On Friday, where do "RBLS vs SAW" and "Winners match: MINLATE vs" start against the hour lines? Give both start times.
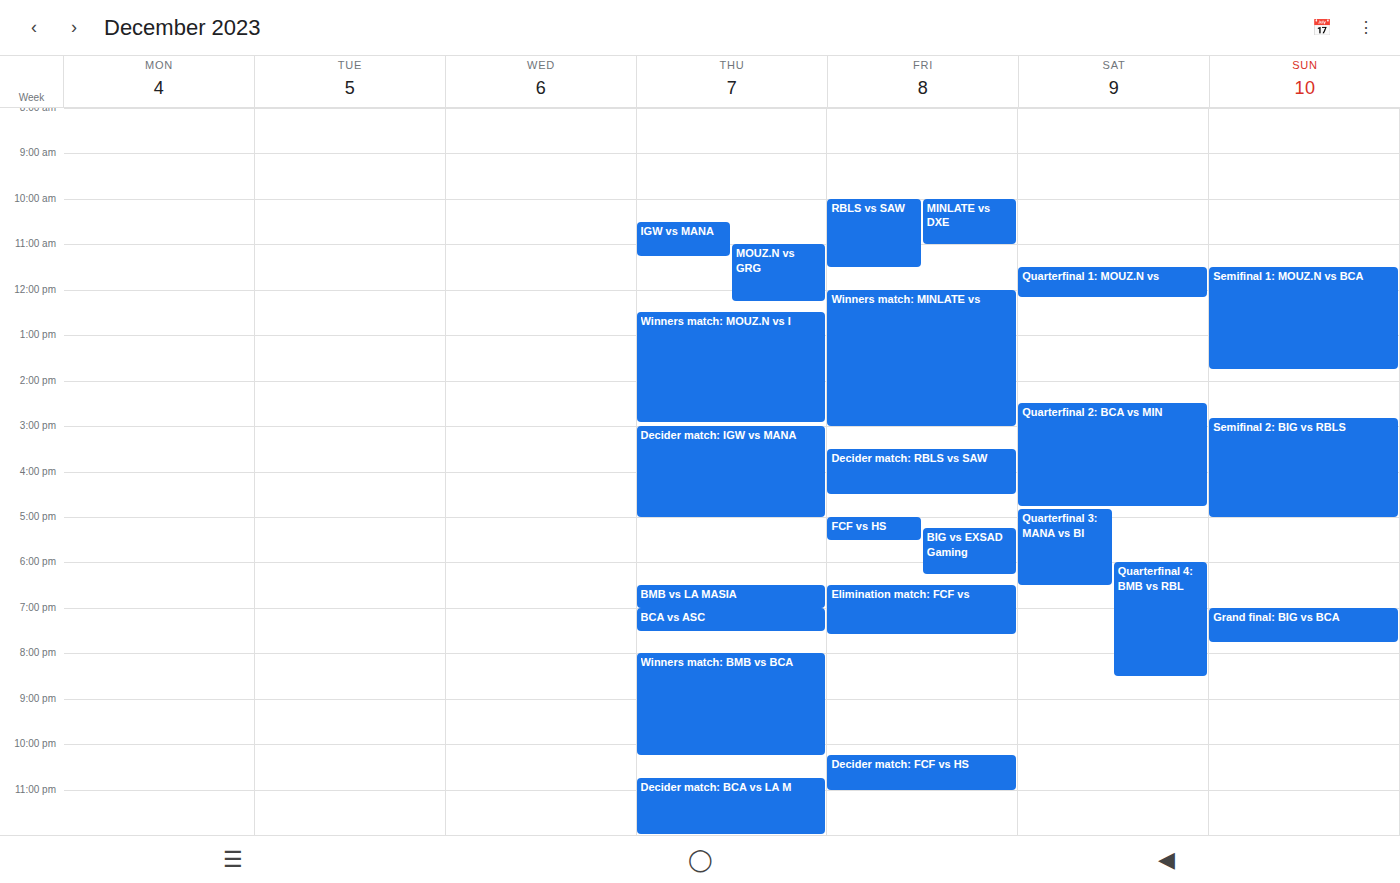
"RBLS vs SAW": 10:00 AM, exactly on the 10 AM line. "Winners match: MINLATE vs": 12:00 PM, exactly on the 12 PM line.